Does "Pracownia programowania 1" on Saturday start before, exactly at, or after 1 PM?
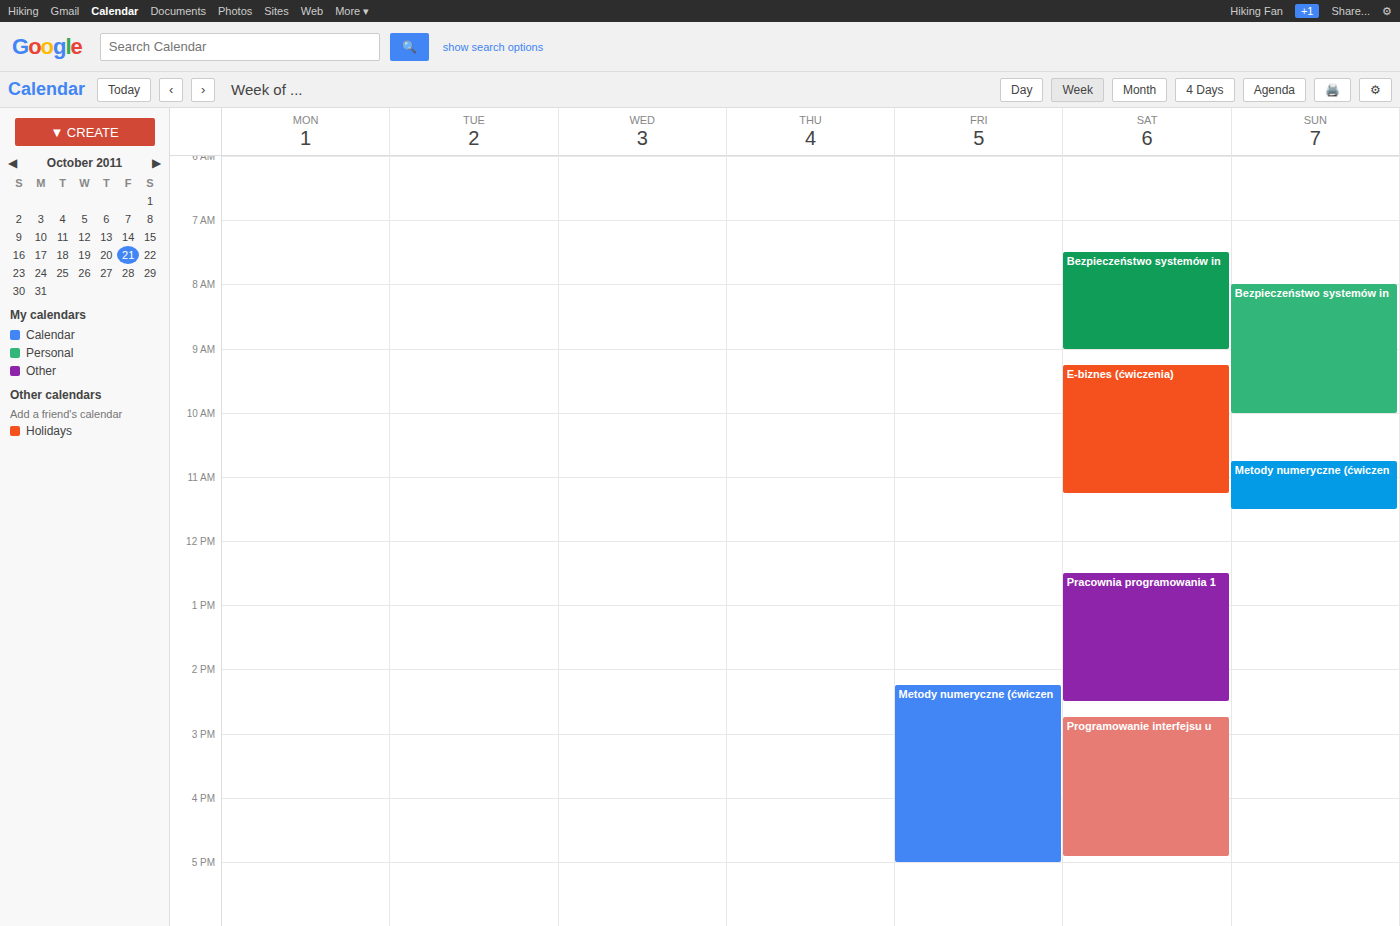
12:30 PM -- before 1 PM, 30 minutes above the 1 PM line.